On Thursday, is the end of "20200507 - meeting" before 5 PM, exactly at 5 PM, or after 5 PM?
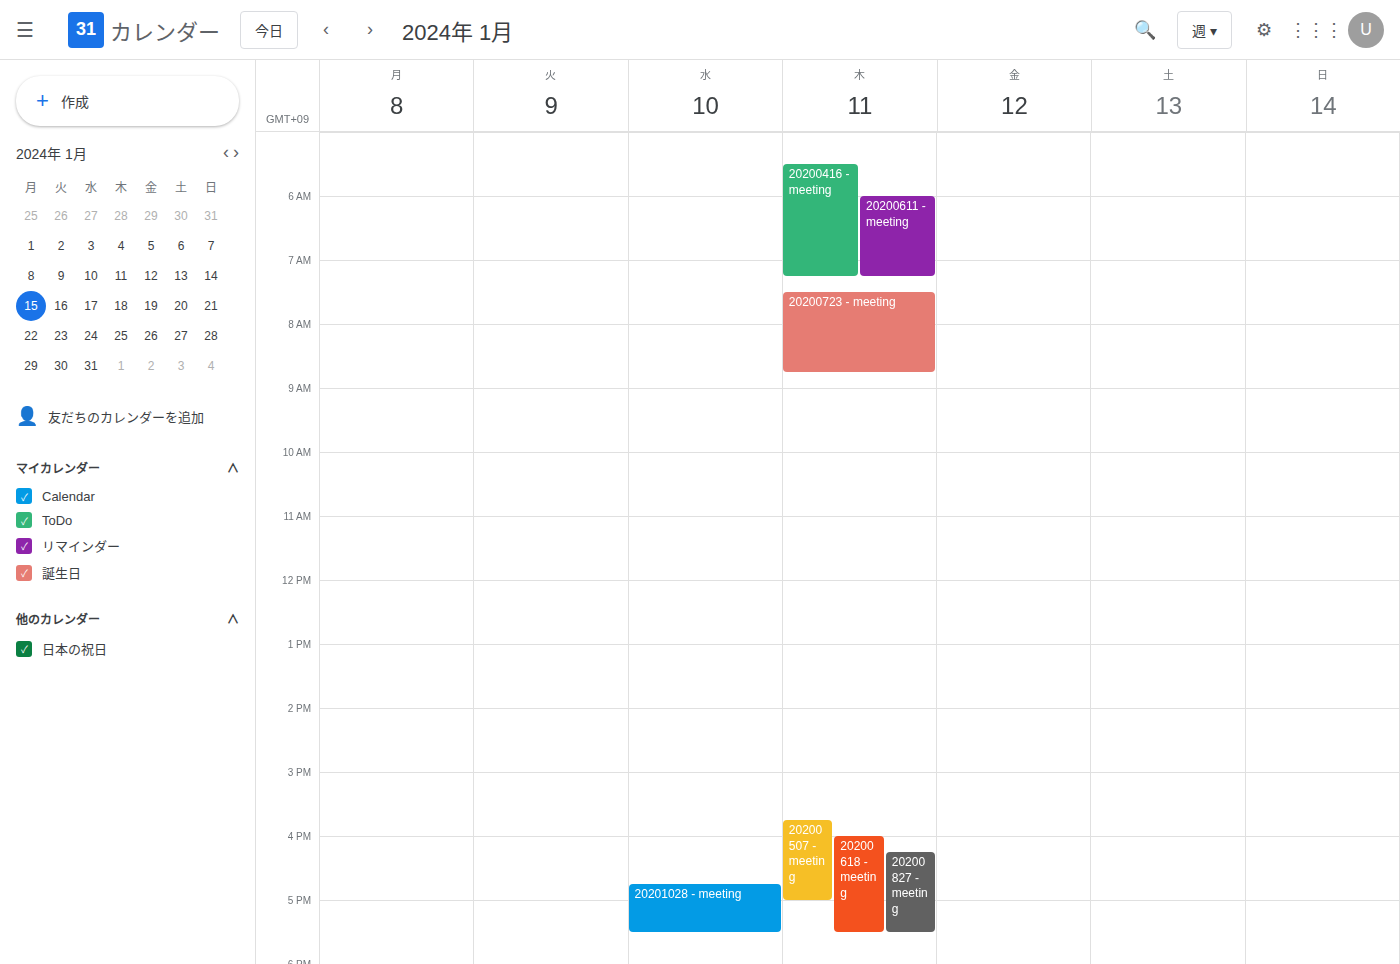
5:00 PM -- exactly at 5 PM, on the 5 PM line.